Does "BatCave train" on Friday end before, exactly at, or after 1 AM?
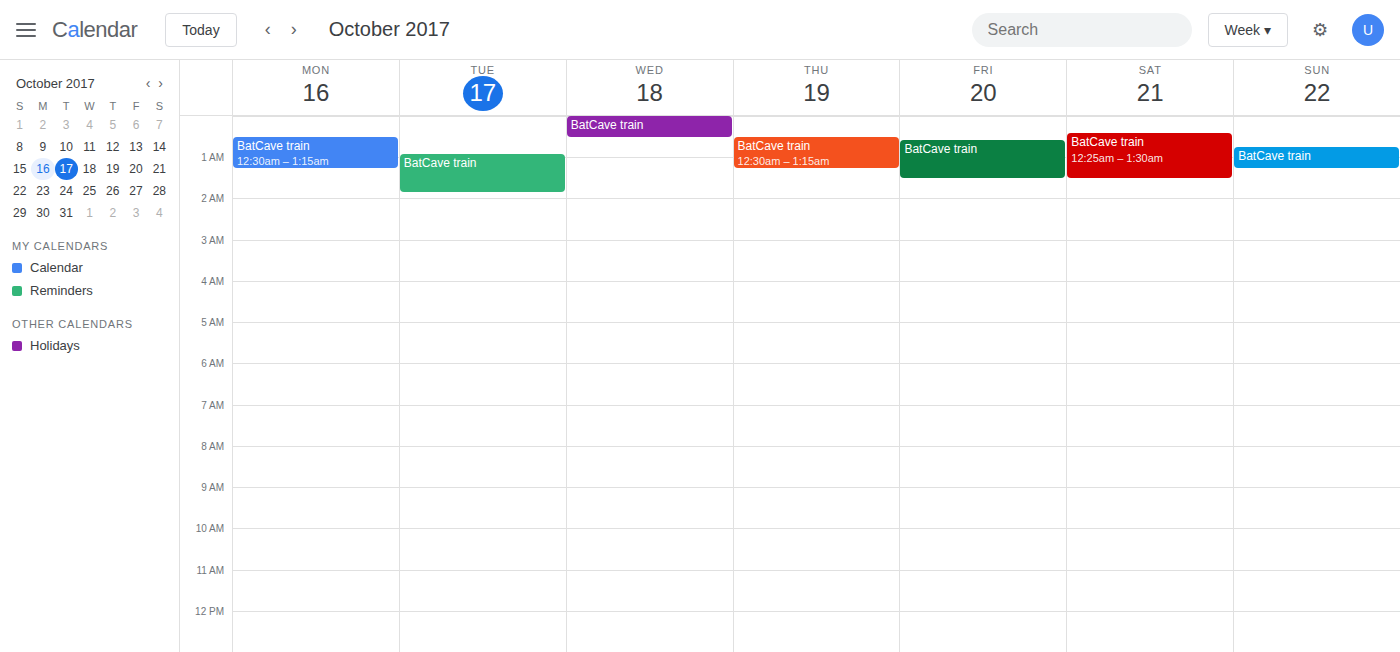
1:30 AM -- after 1 AM, 30 minutes below the 1 AM line.